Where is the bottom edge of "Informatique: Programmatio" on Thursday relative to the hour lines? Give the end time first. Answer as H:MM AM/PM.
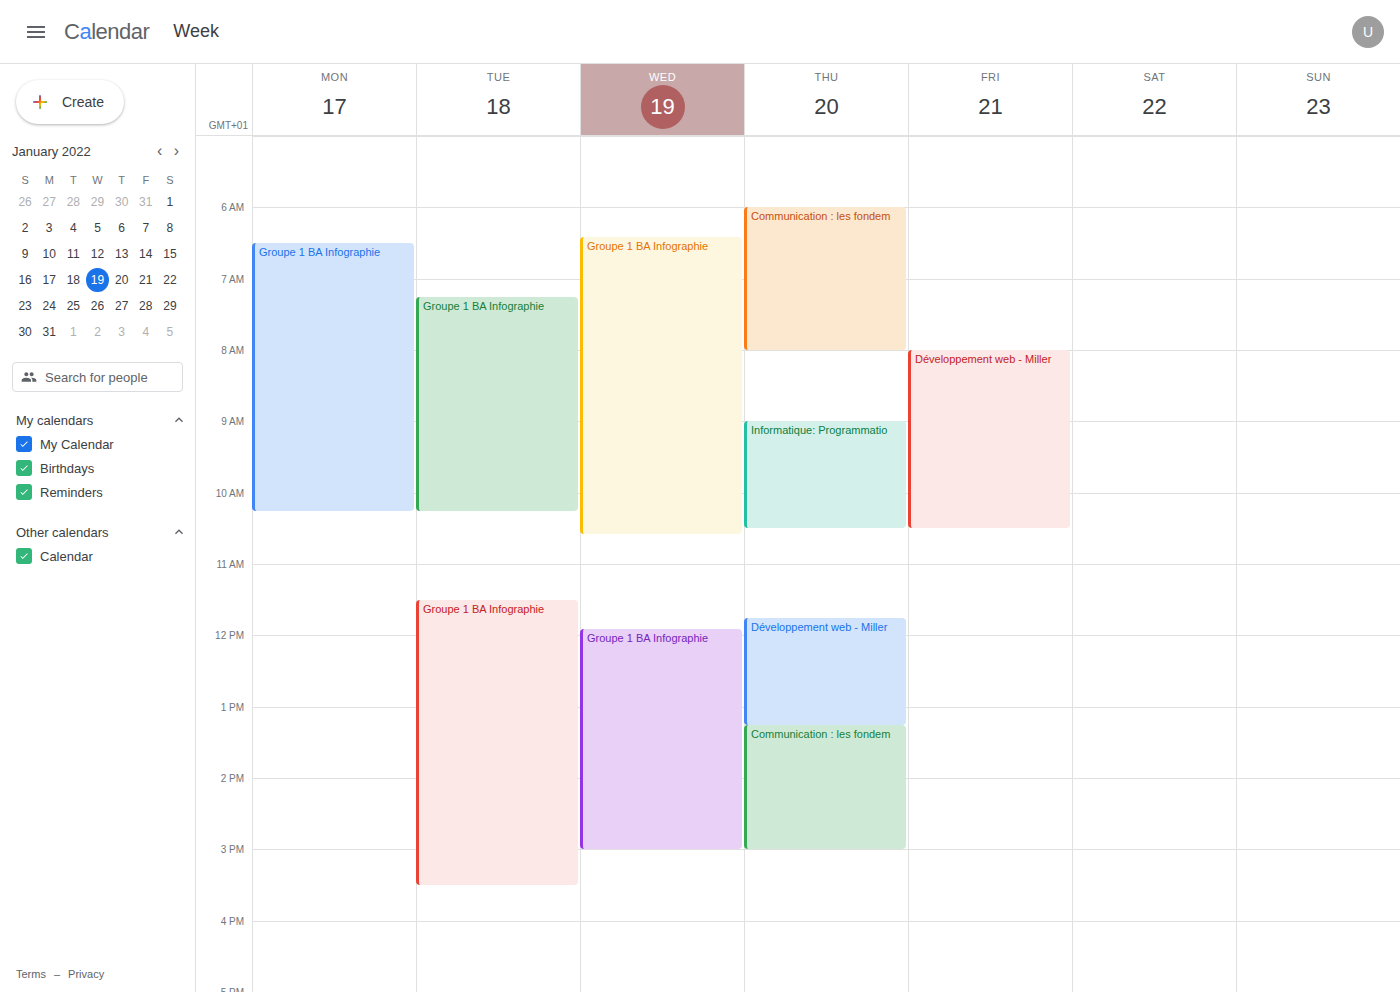
10:30 AM -- halfway between the 10 AM and 11 AM lines.